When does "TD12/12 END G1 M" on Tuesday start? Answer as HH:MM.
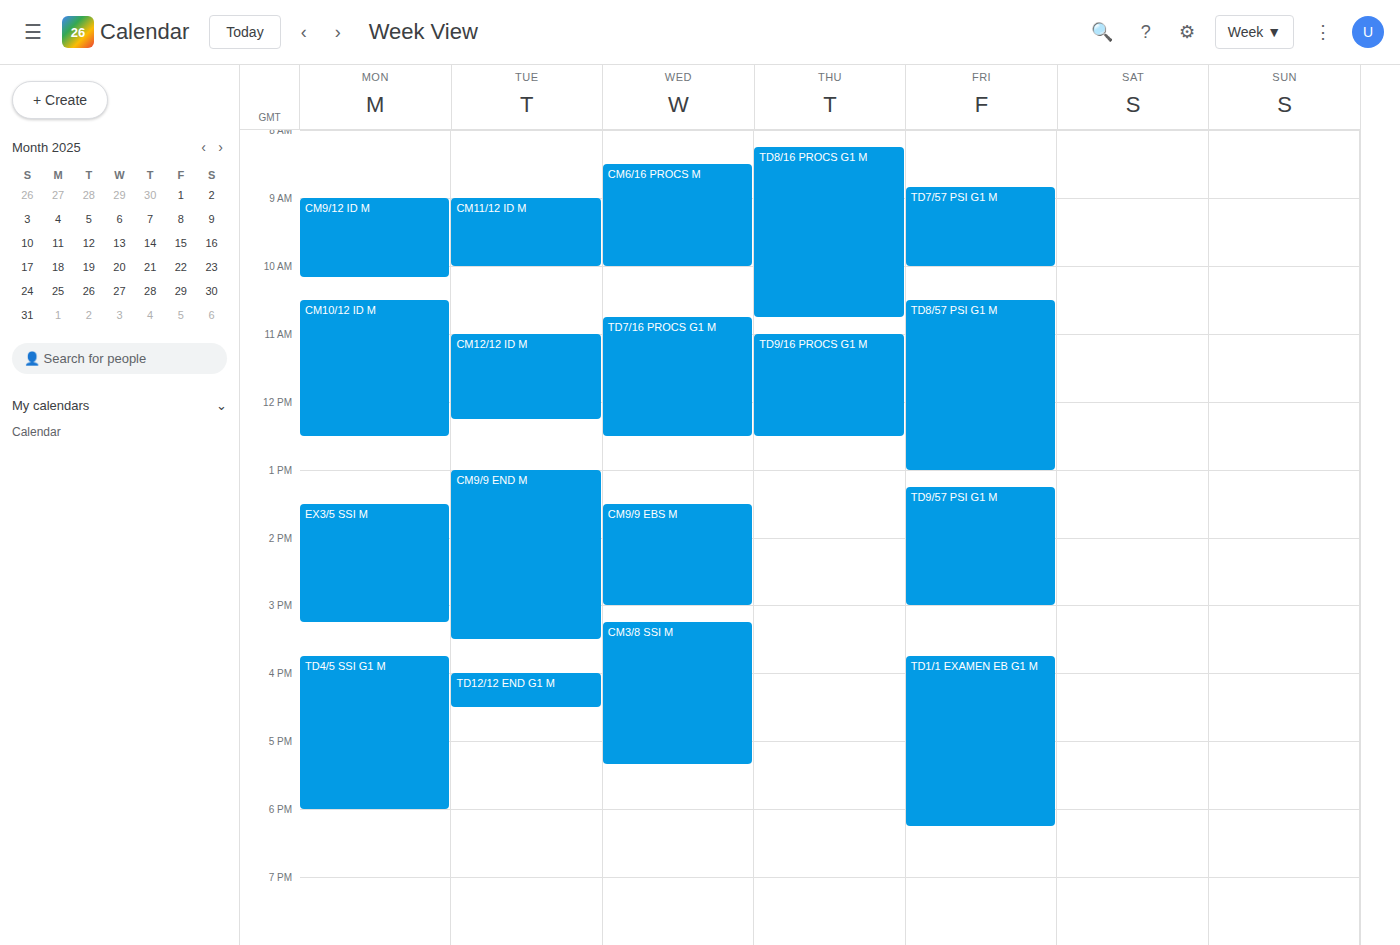
16:00